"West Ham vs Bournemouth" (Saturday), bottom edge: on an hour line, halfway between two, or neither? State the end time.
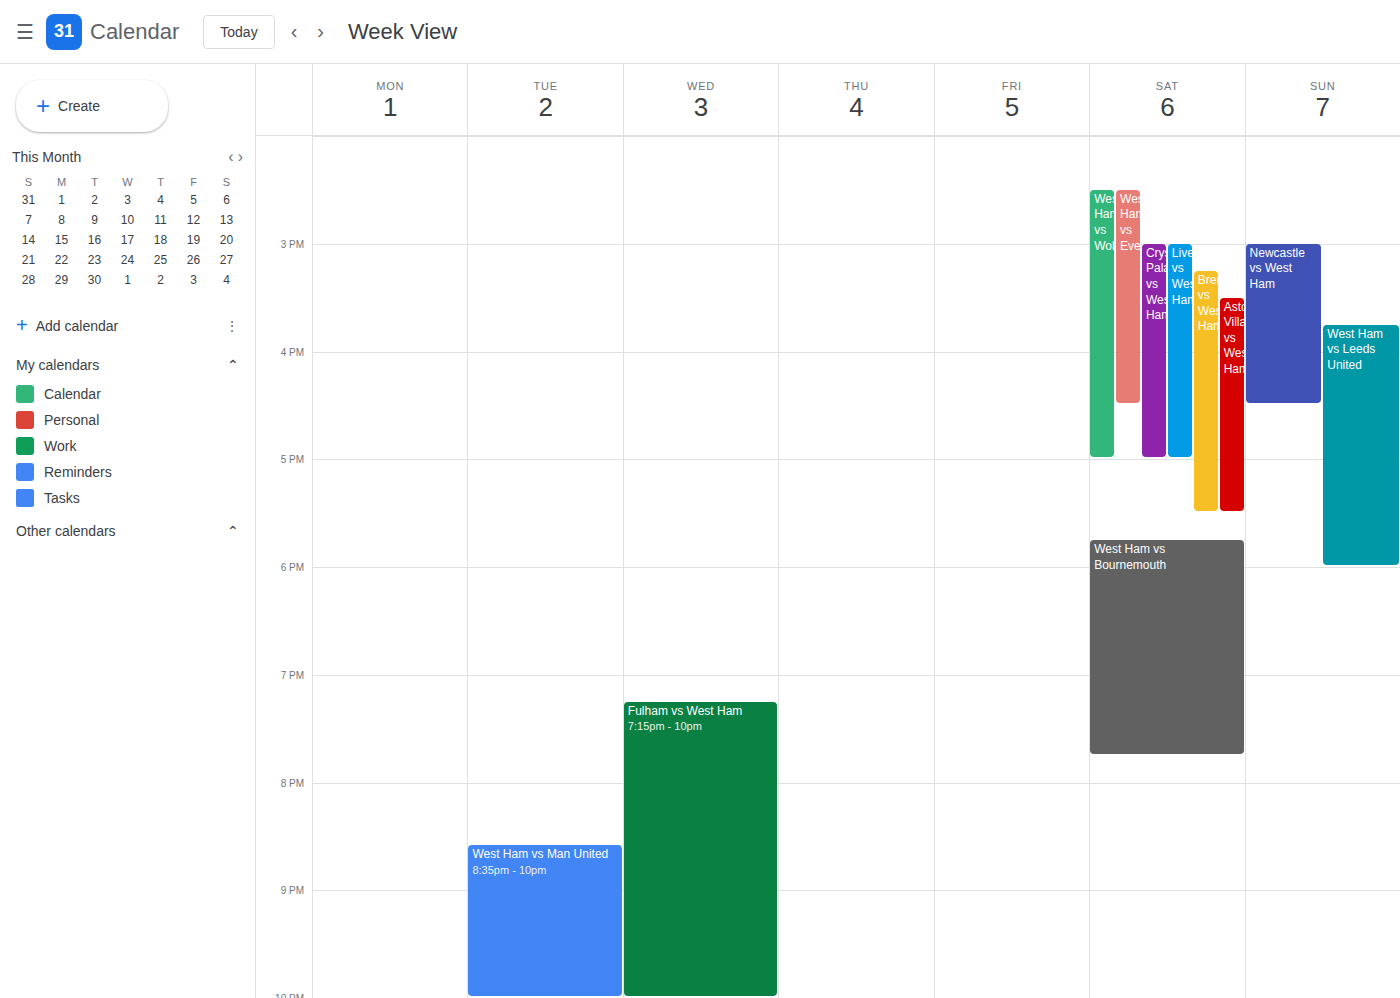
19:45 -- neither: three quarters of the way from the 19:00 line to the 20:00 line.